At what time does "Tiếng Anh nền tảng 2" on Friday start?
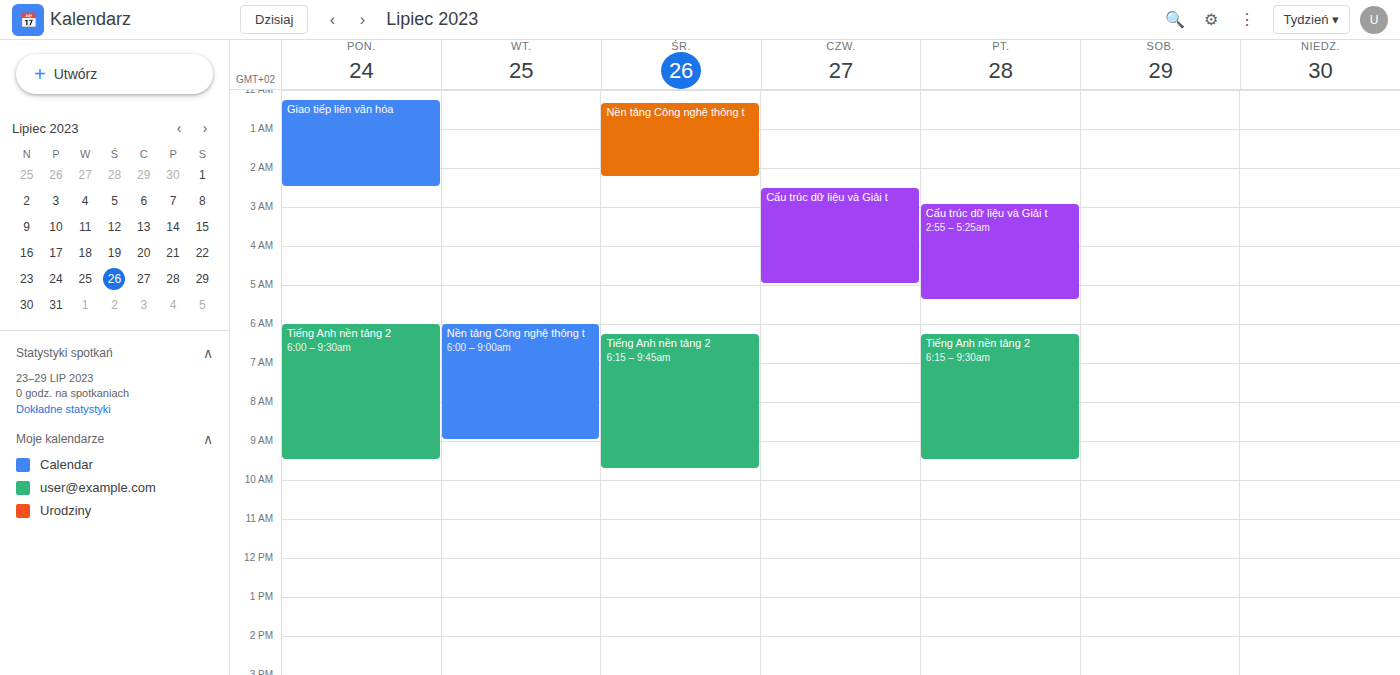
6:15 AM